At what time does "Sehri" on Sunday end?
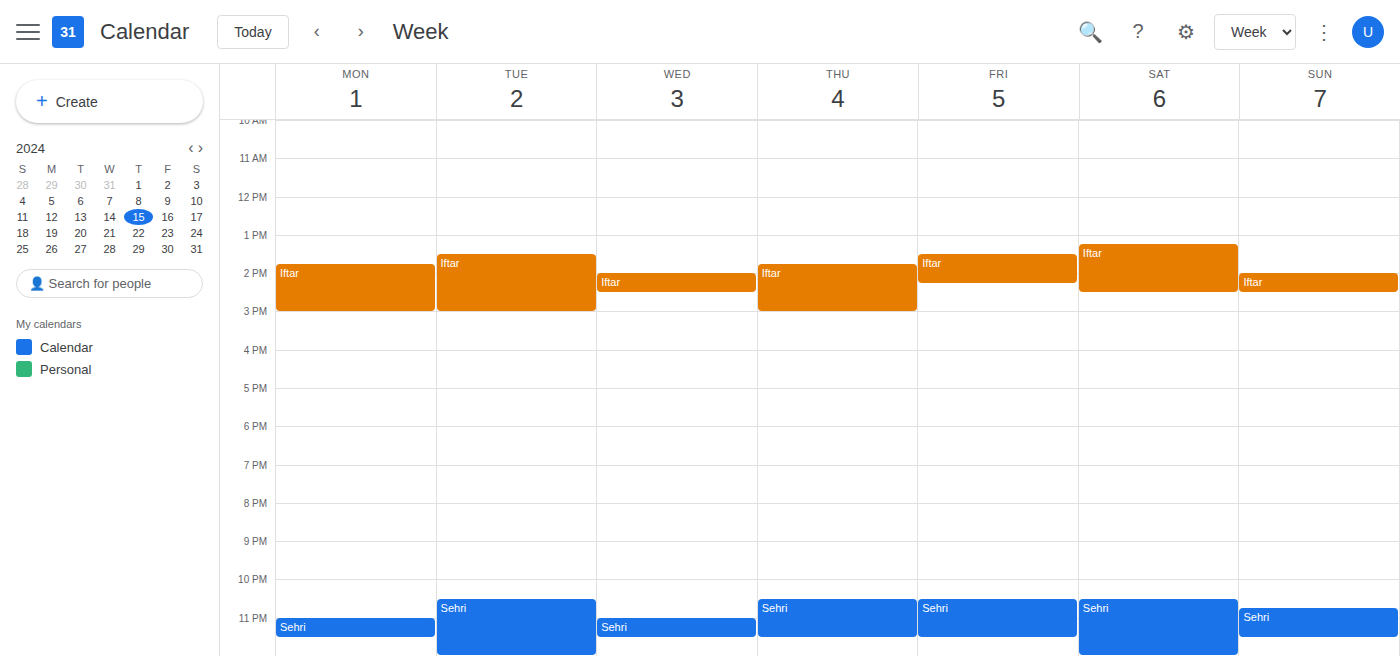
11:30 PM